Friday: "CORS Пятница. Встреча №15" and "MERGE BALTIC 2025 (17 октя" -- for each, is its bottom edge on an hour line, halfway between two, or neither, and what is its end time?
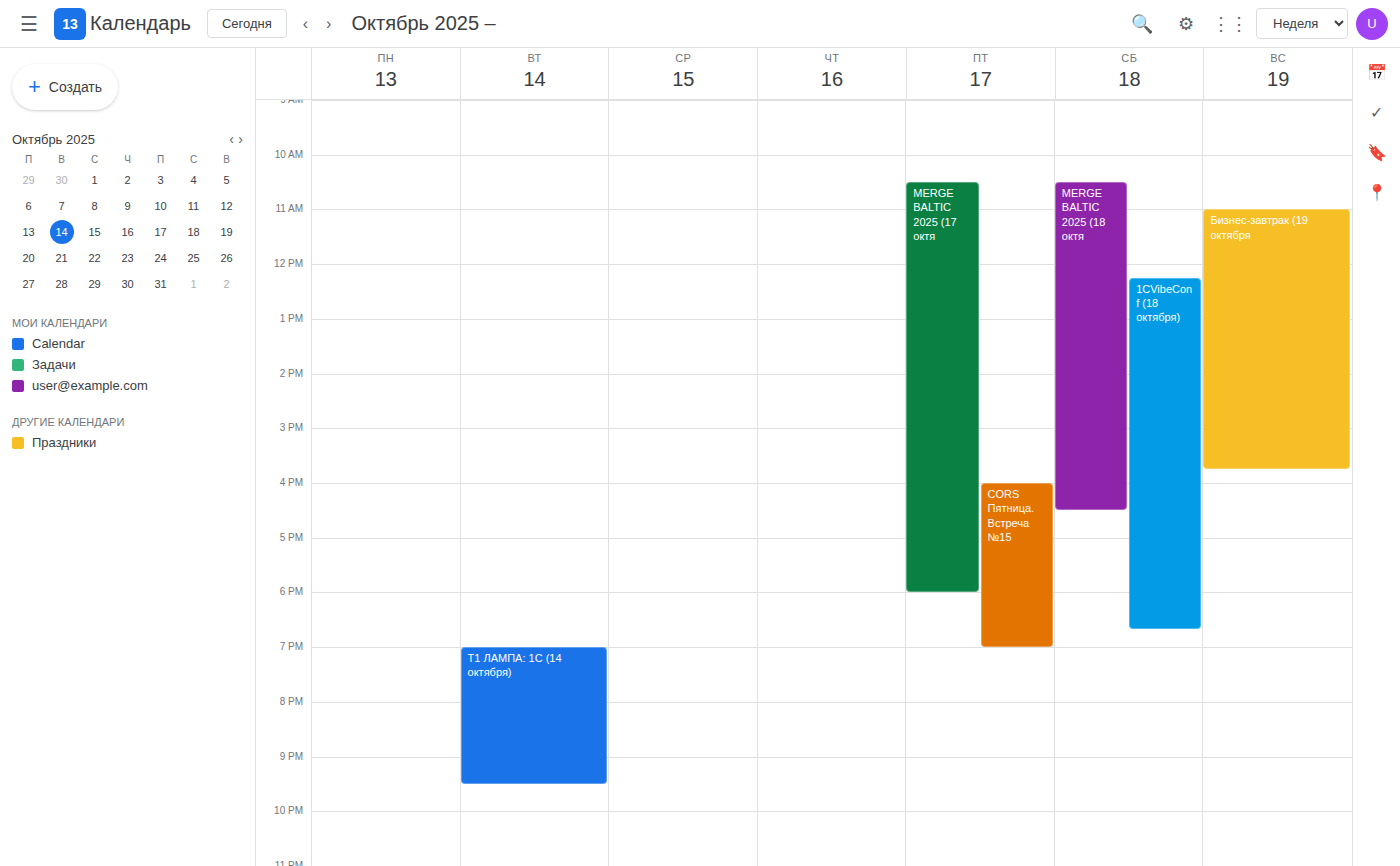
"CORS Пятница. Встреча №15": 7:00 PM, exactly on the 7 PM line. "MERGE BALTIC 2025 (17 октя": 6:00 PM, exactly on the 6 PM line.